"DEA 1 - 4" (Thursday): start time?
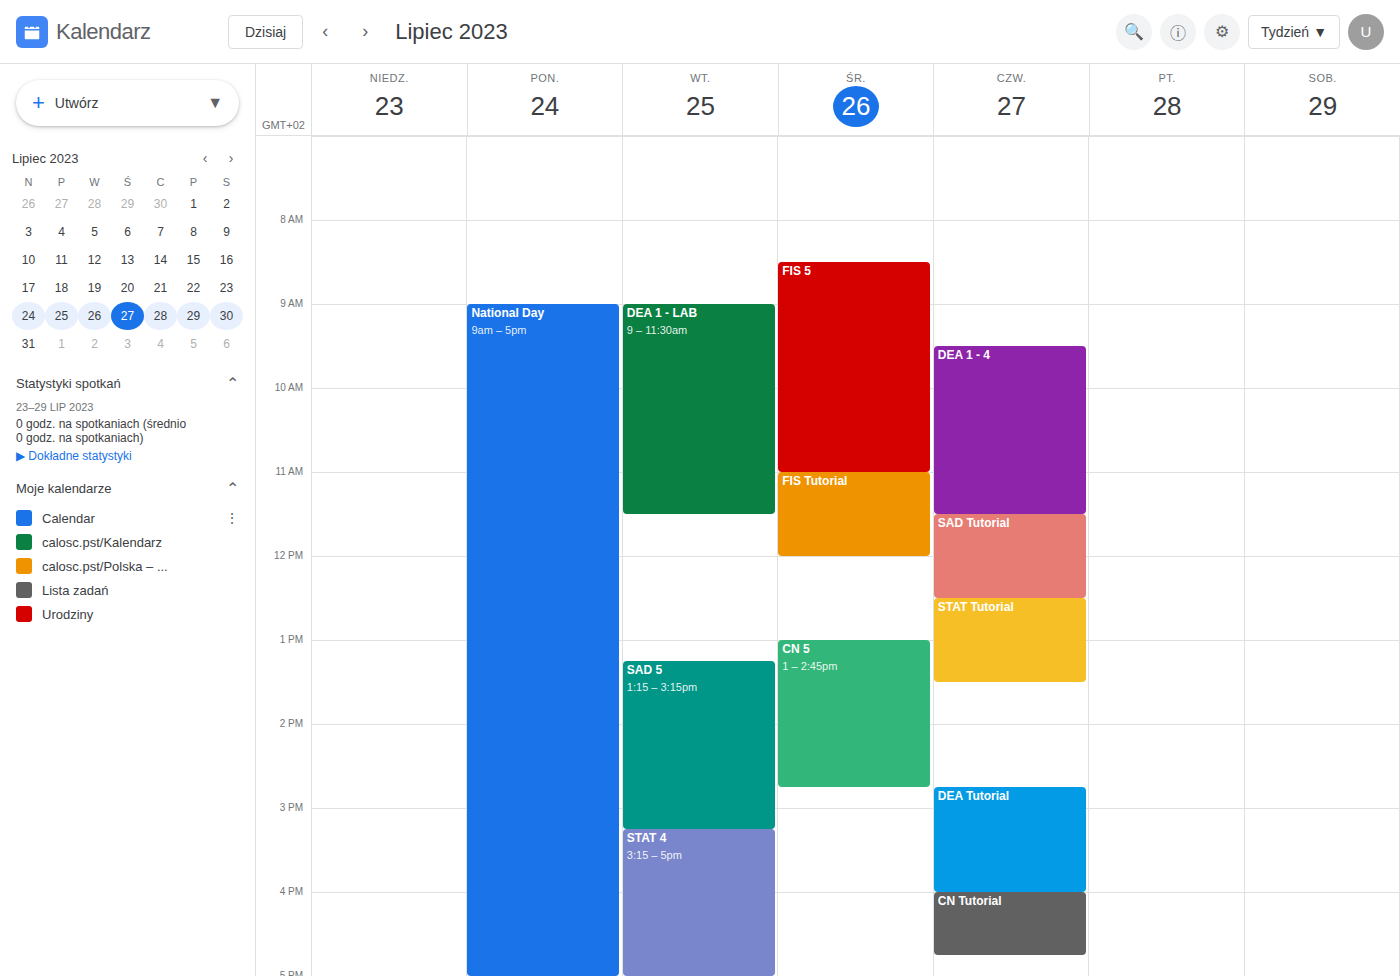
9:30 AM